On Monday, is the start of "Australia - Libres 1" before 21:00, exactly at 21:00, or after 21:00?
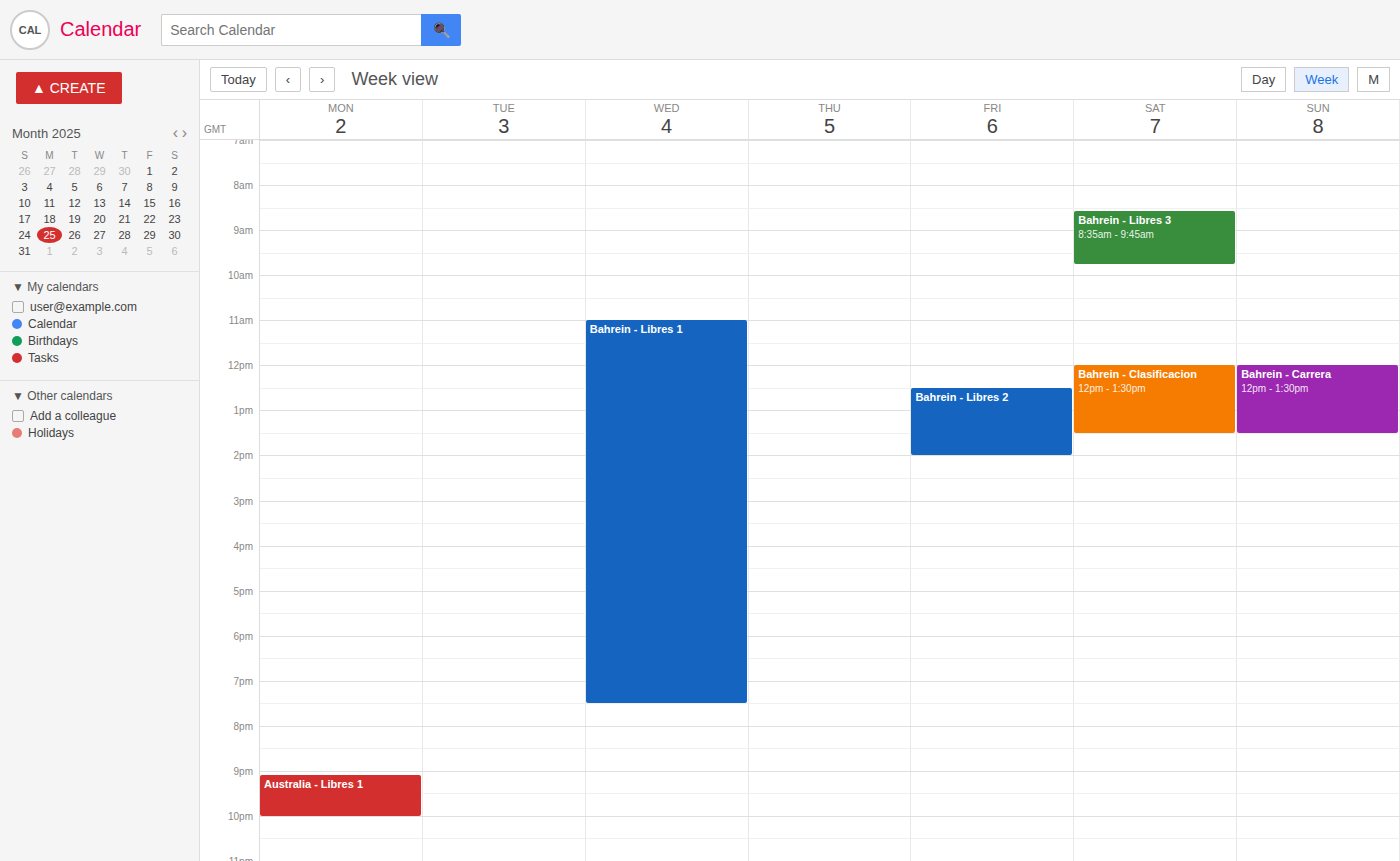
21:05 -- after 21:00, 5 minutes below the 21:00 line.